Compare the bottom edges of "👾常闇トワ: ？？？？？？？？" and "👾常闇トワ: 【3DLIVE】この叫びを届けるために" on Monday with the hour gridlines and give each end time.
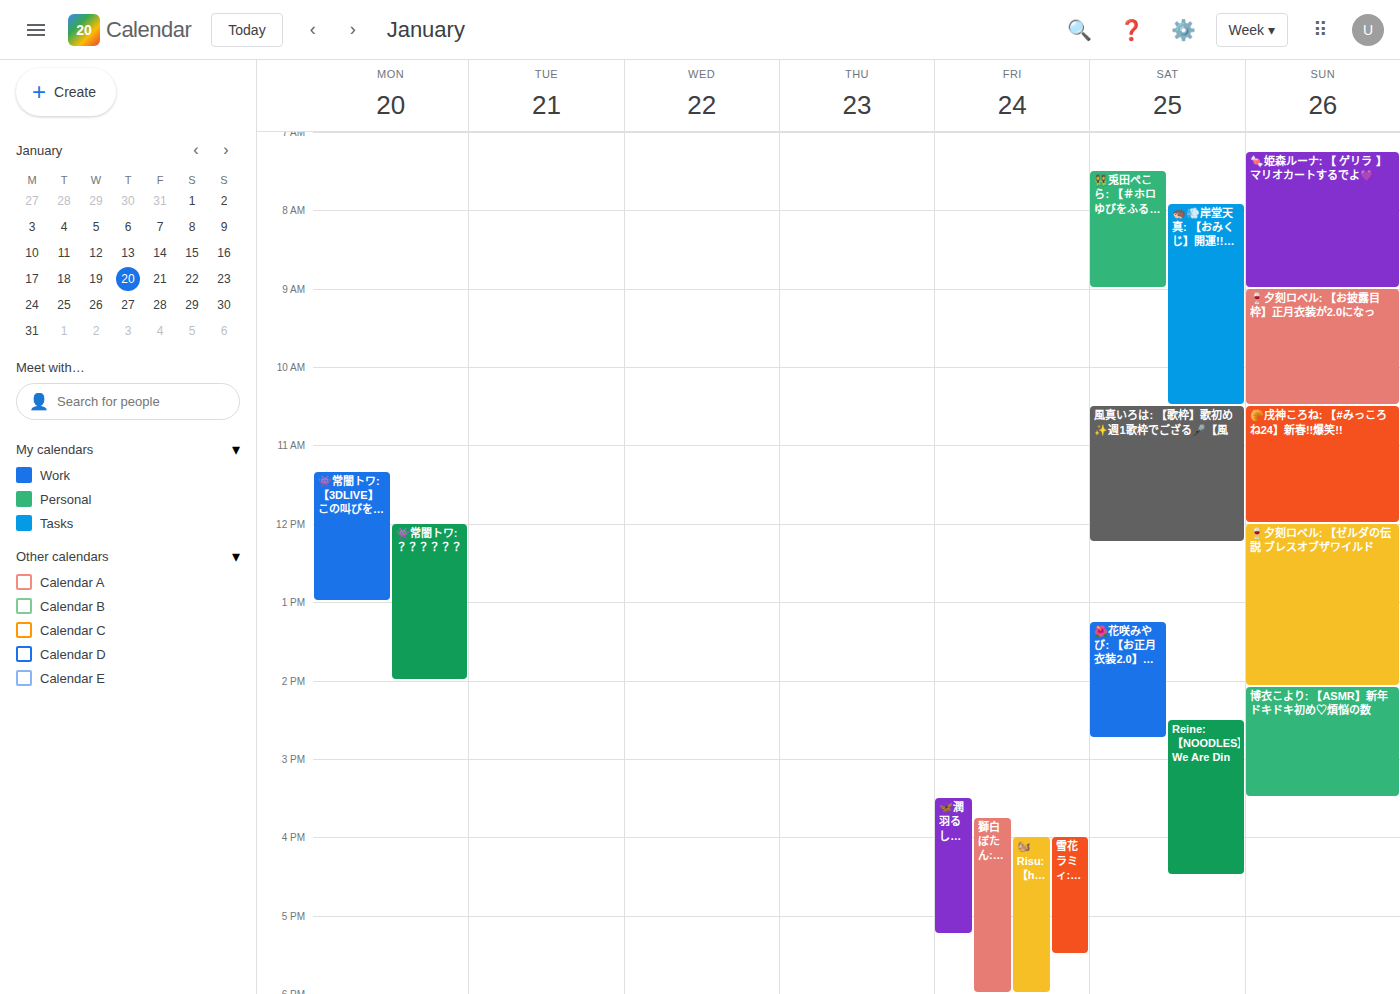
"👾常闇トワ: ？？？？？？？？": 2:00 PM, exactly on the 2 PM line. "👾常闇トワ: 【3DLIVE】この叫びを届けるために": 1:00 PM, exactly on the 1 PM line.